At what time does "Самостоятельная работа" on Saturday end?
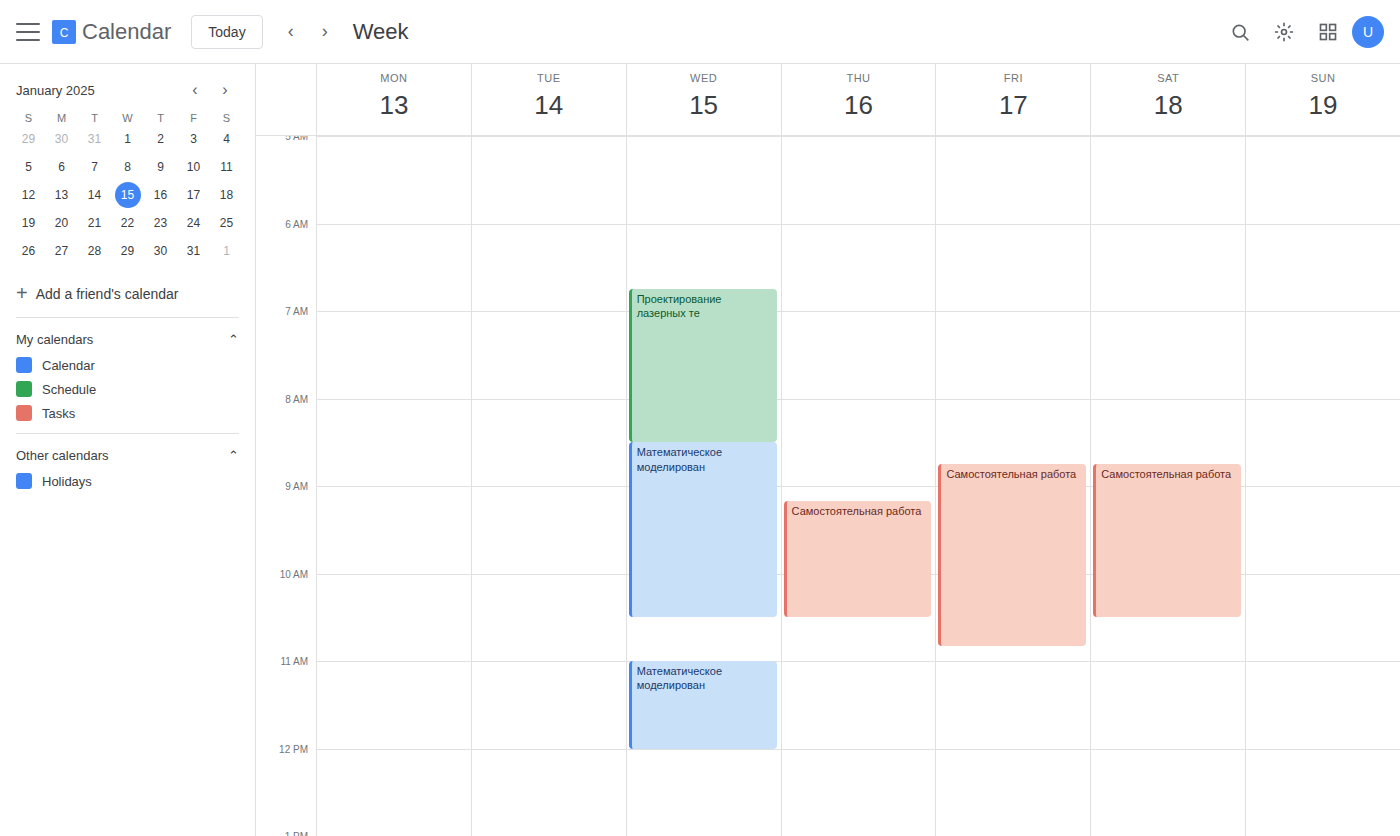
10:30 AM